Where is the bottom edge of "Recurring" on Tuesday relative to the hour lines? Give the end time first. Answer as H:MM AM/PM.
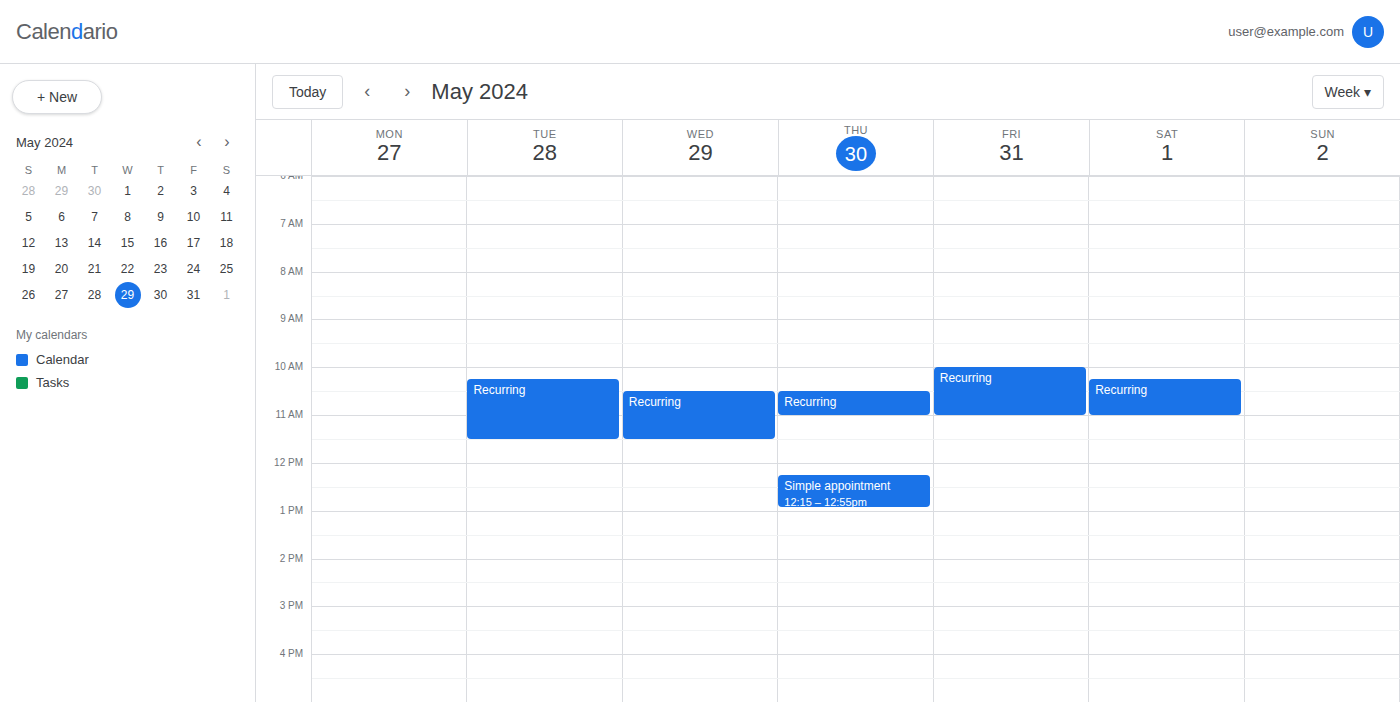
11:30 AM -- halfway between the 11 AM and 12 PM lines.